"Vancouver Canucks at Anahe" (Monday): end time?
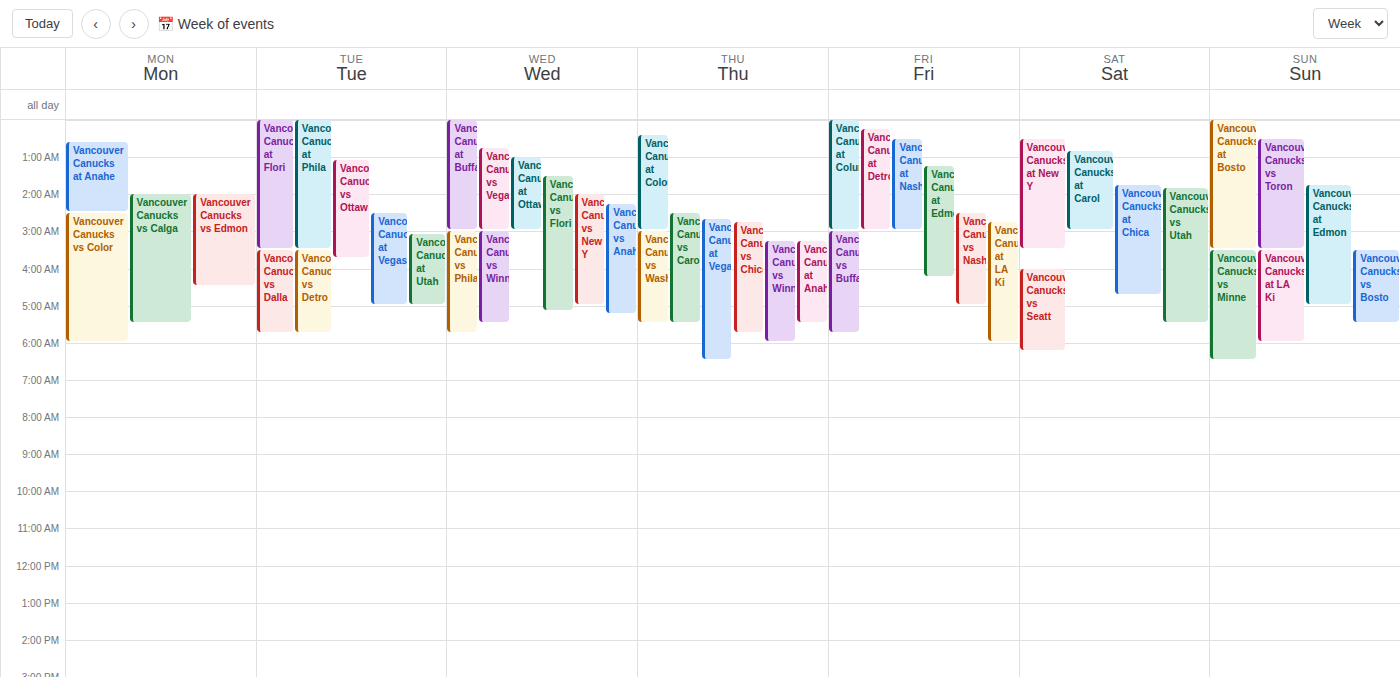
2:30 AM